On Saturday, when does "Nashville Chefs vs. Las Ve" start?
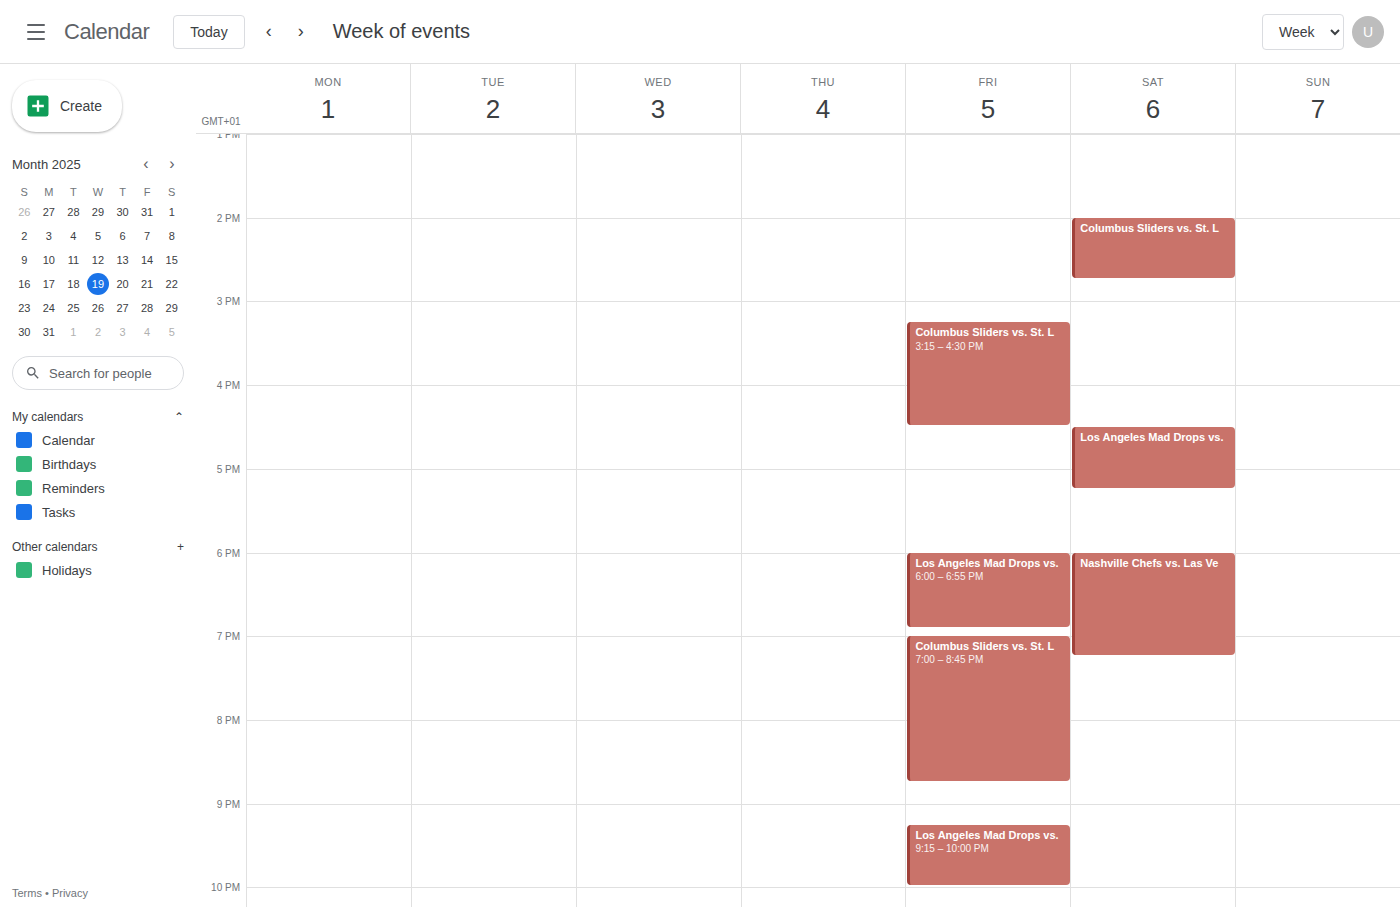
6:00 PM